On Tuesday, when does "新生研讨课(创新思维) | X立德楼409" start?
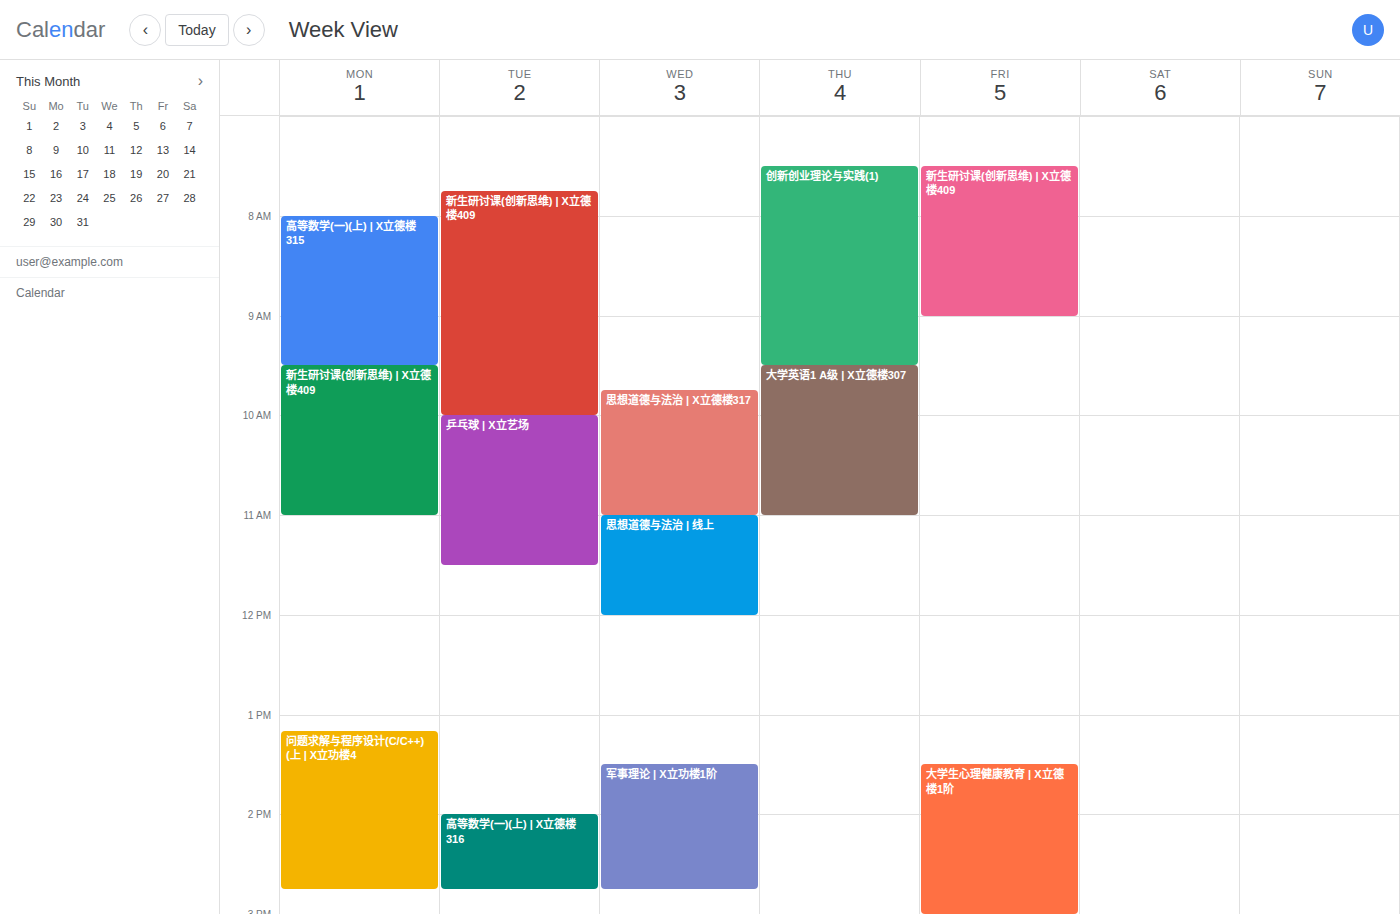
7:45 AM